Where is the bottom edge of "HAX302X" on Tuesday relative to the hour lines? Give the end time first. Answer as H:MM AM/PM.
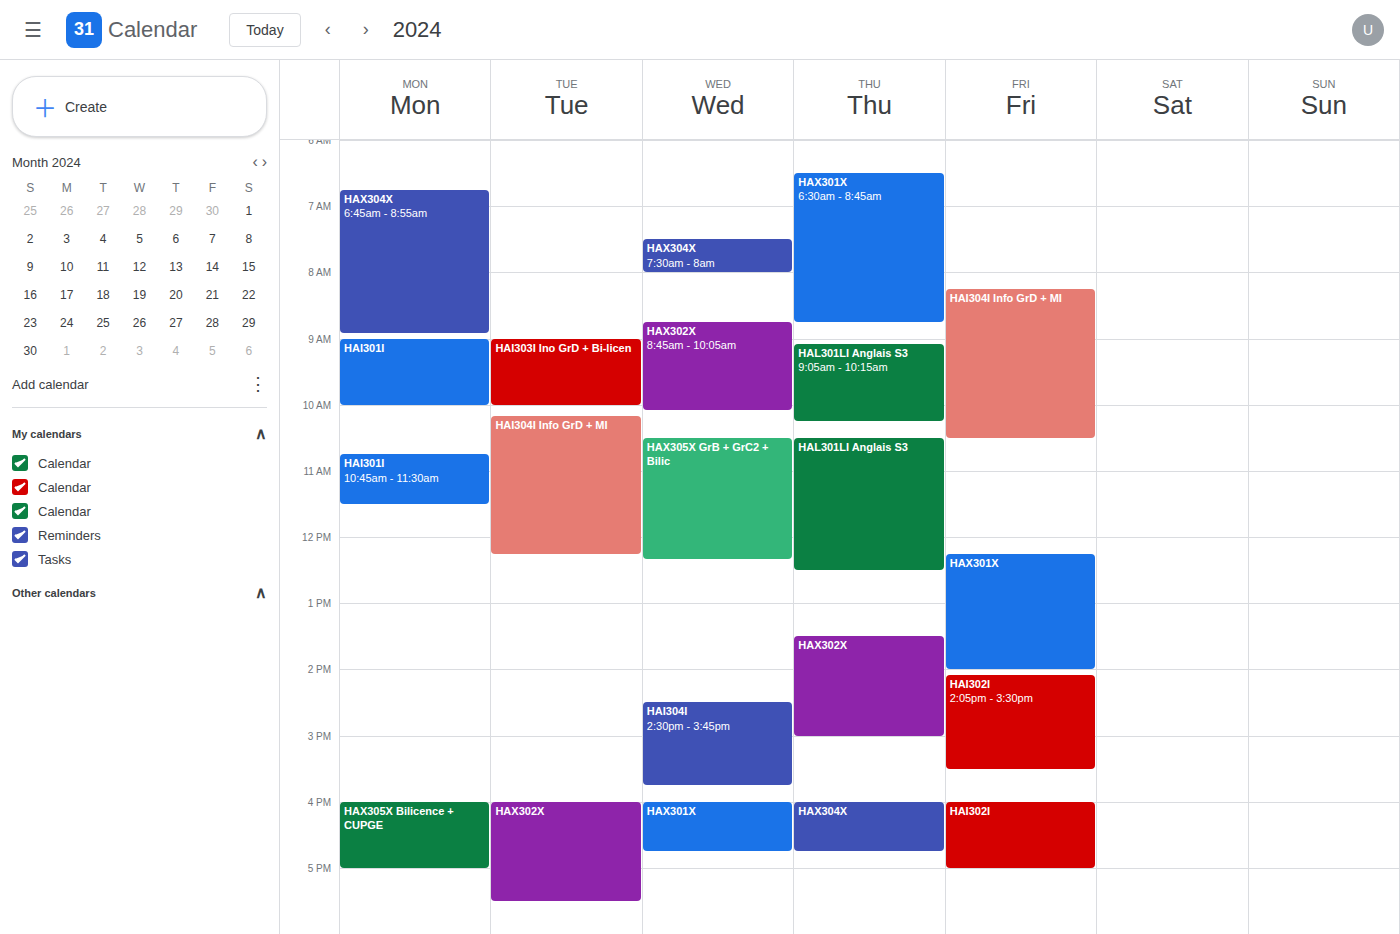
5:30 PM -- halfway between the 5 PM and 6 PM lines.